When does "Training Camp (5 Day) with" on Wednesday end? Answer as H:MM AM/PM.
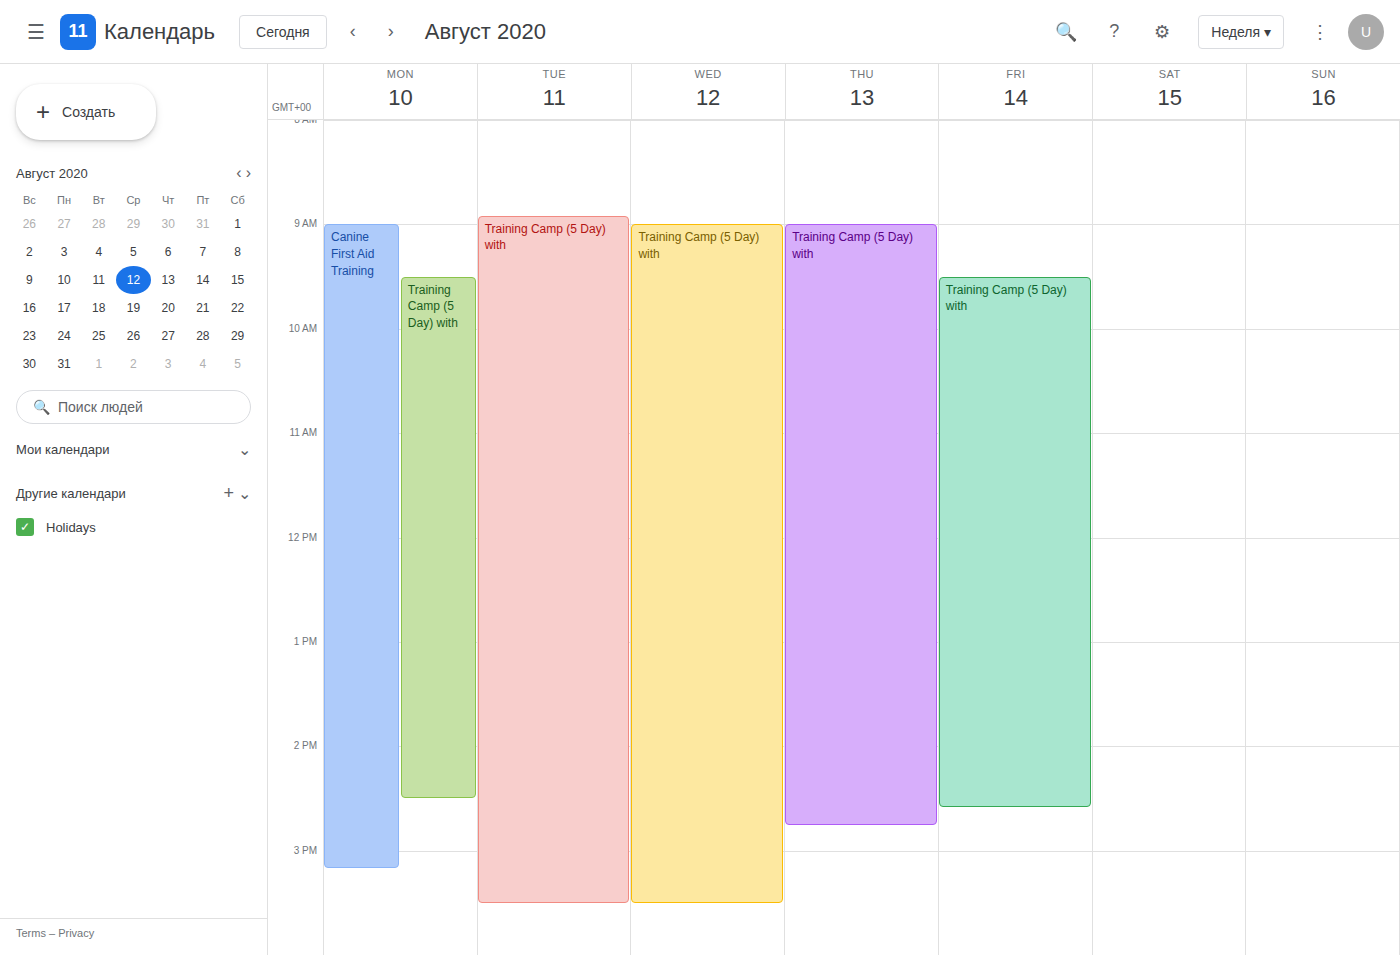
3:30 PM